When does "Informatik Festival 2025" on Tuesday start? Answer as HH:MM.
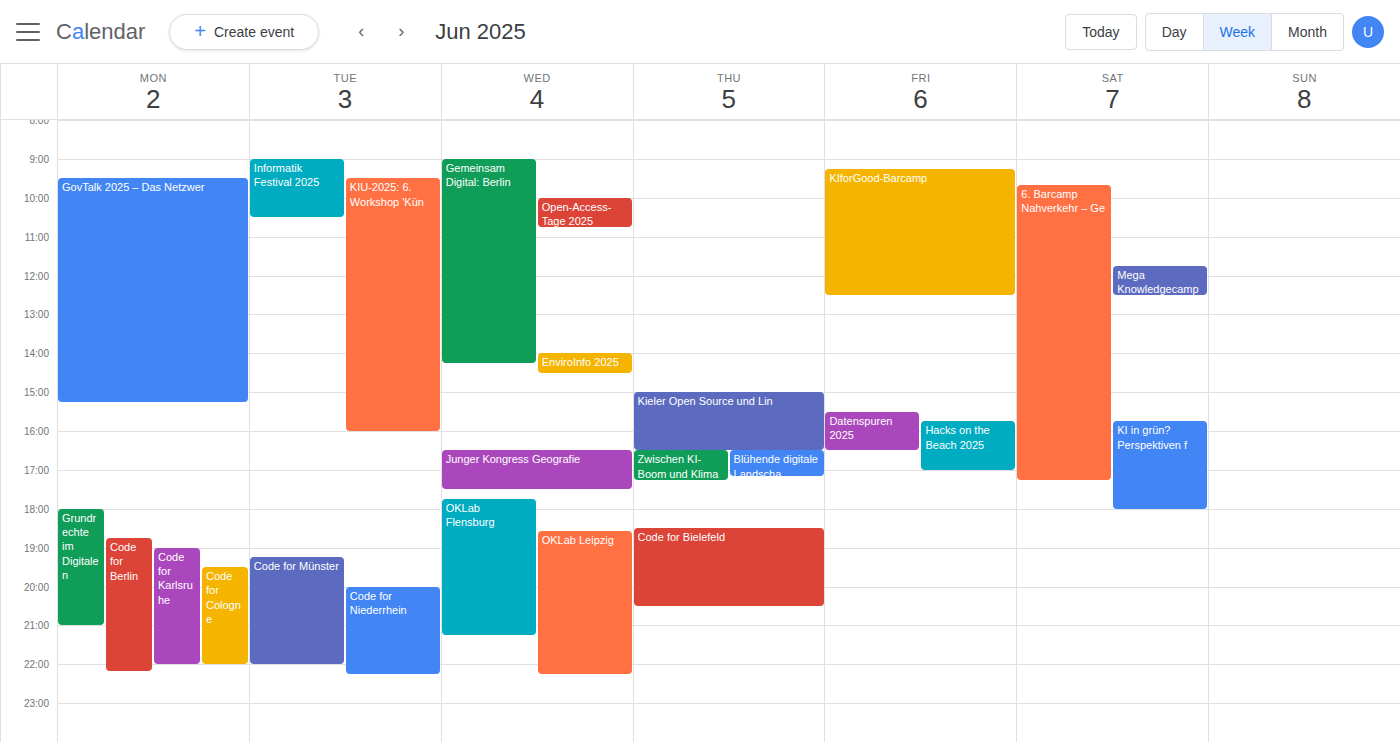
09:00